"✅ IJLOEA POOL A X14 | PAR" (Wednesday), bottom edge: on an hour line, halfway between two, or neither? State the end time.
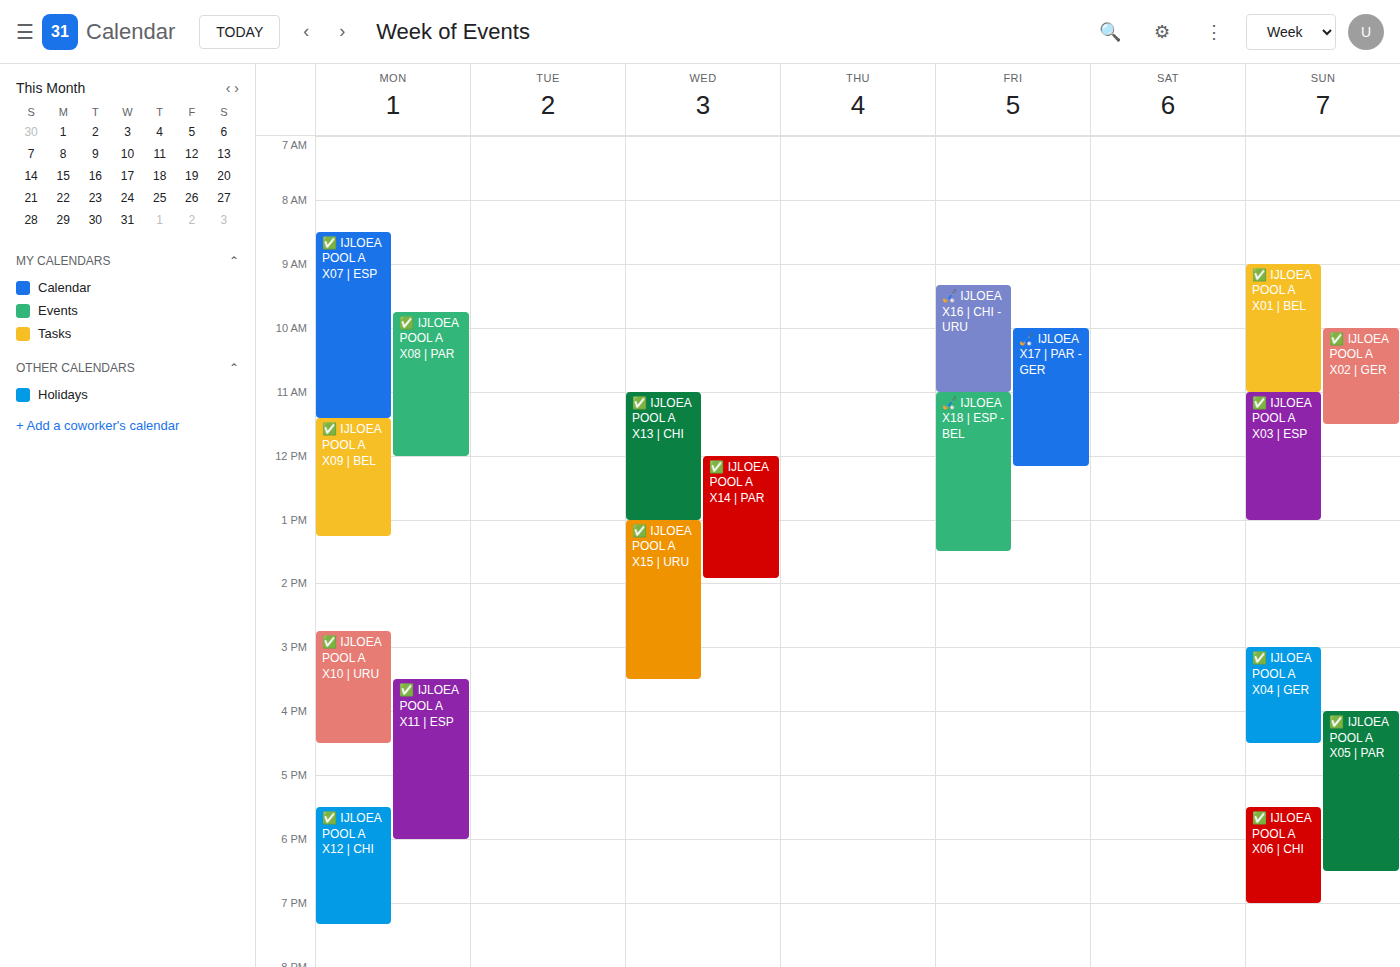
1:55 PM -- neither: 55 minutes below the 1 PM line and 5 minutes above the 2 PM line.